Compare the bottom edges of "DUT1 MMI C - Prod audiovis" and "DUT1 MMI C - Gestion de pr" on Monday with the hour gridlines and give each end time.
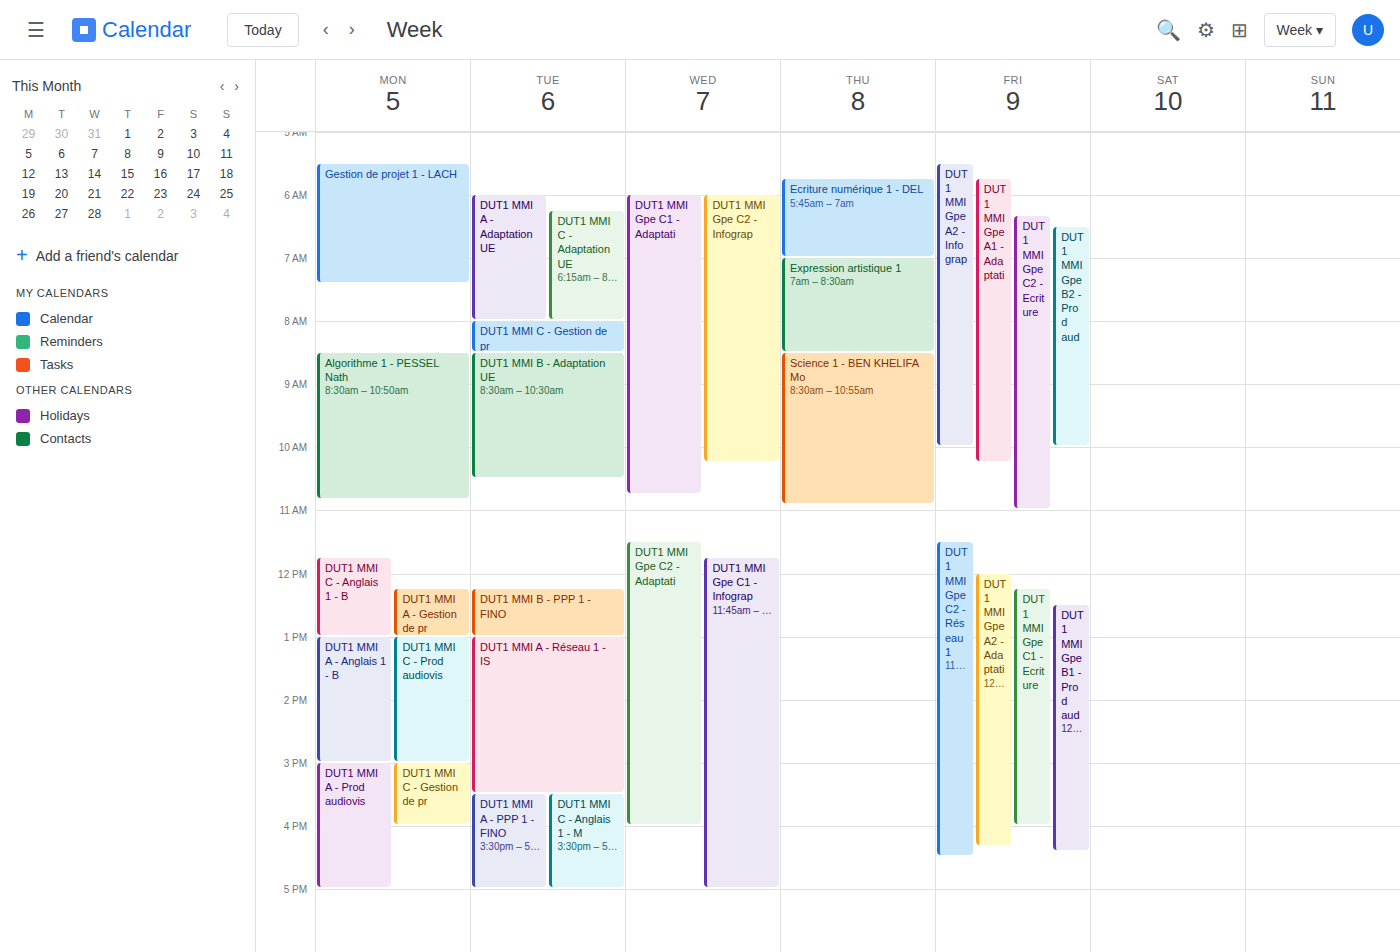
"DUT1 MMI C - Prod audiovis": 3:00 PM, exactly on the 3 PM line. "DUT1 MMI C - Gestion de pr": 4:00 PM, exactly on the 4 PM line.